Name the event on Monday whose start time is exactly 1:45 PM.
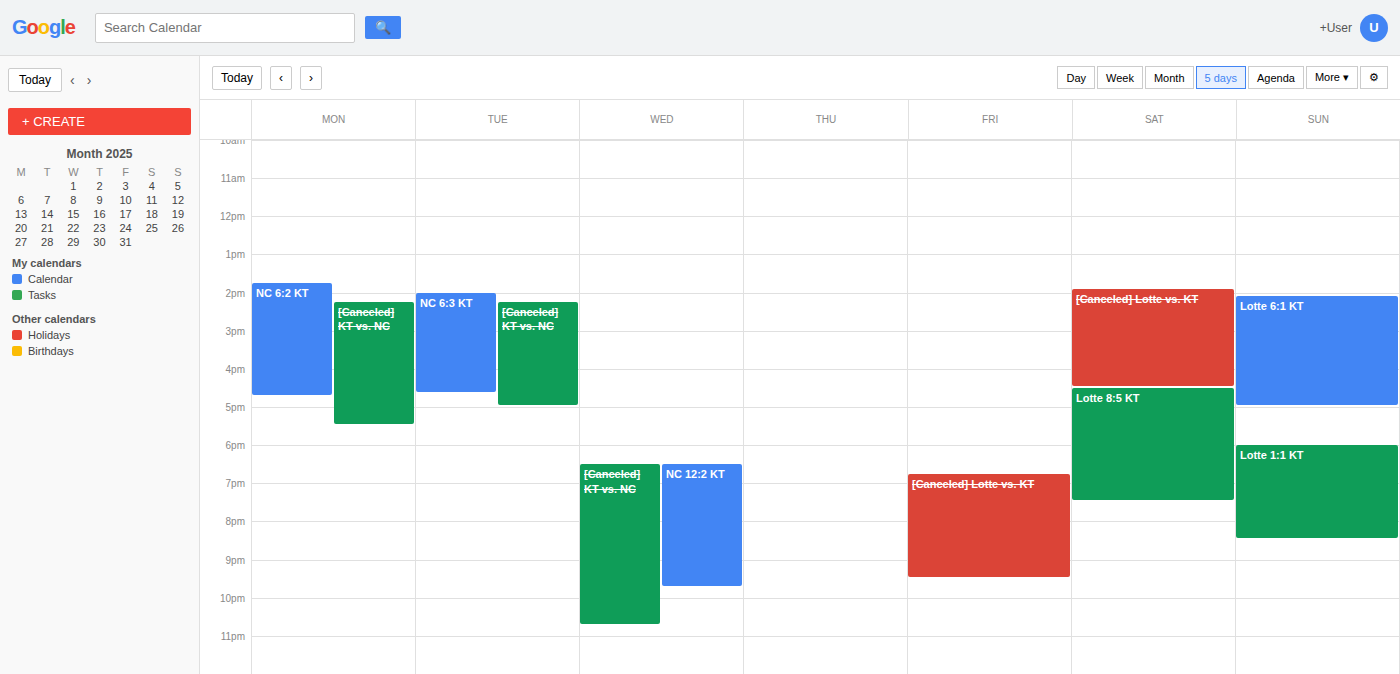
"NC 6:2 KT"